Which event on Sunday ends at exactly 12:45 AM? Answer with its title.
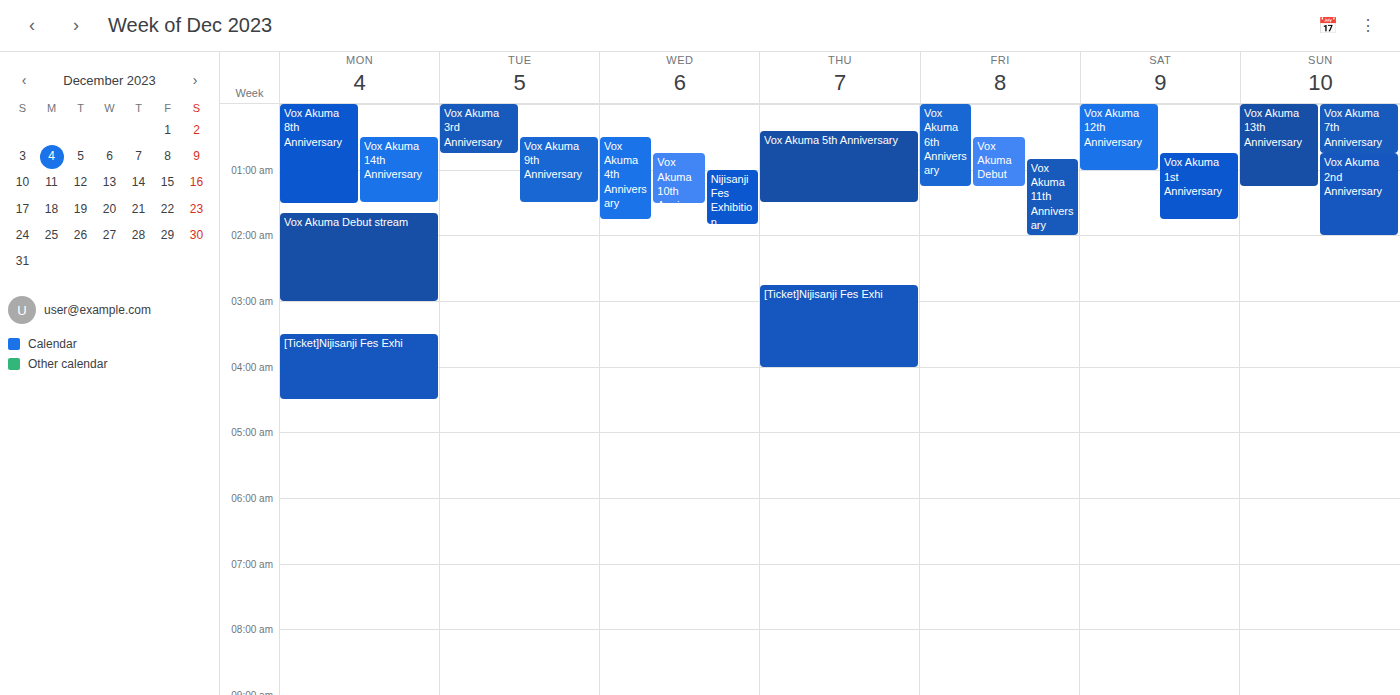
"Vox Akuma 7th Anniversary"